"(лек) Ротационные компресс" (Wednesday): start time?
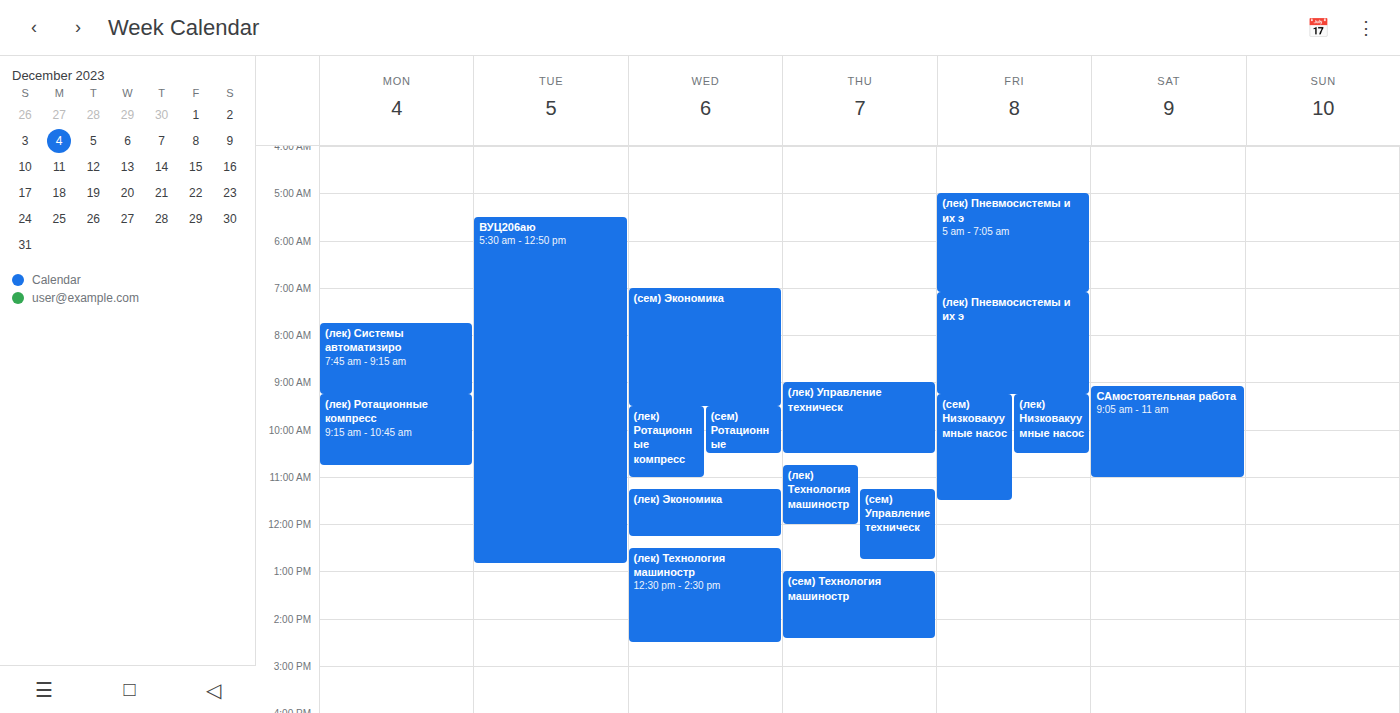
9:30 AM